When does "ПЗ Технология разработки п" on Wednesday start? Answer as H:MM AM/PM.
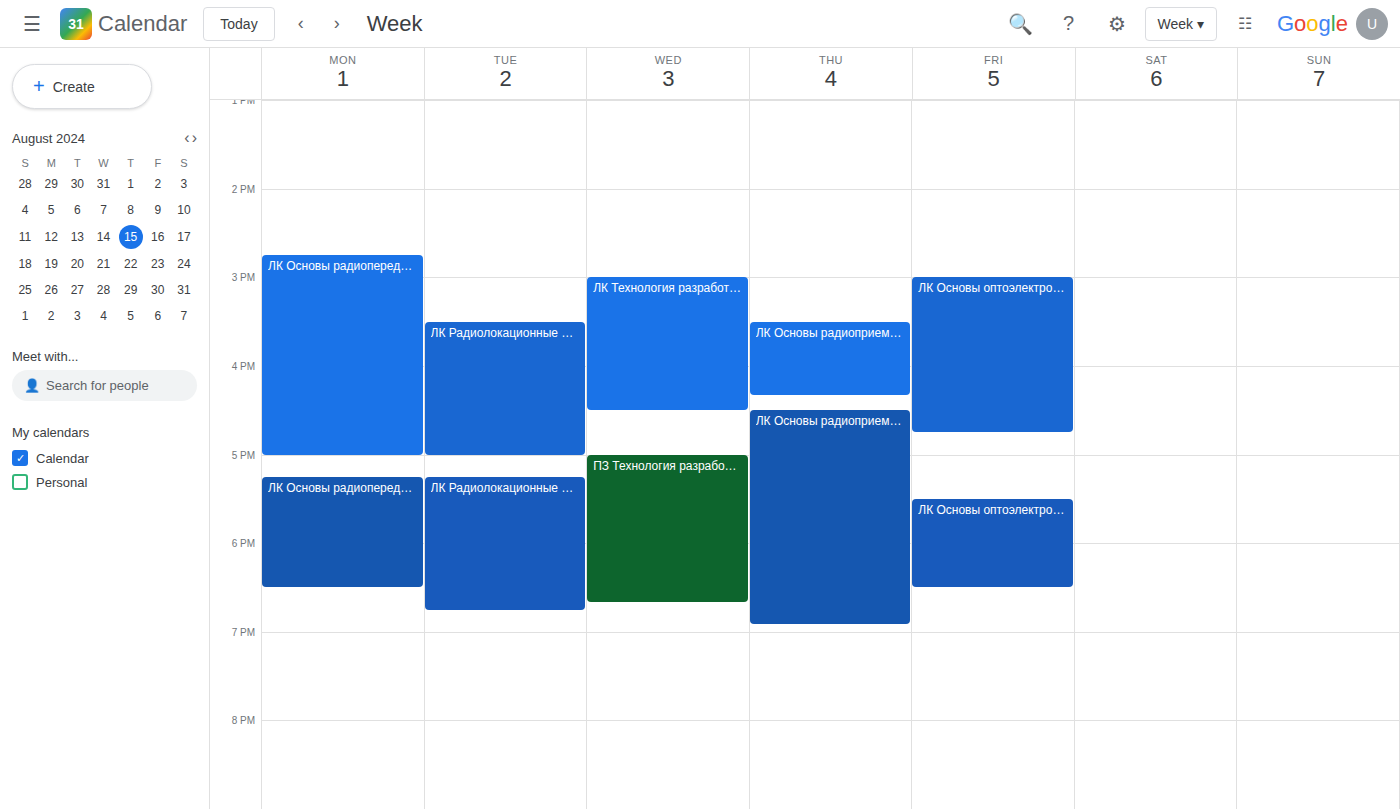
5:00 PM